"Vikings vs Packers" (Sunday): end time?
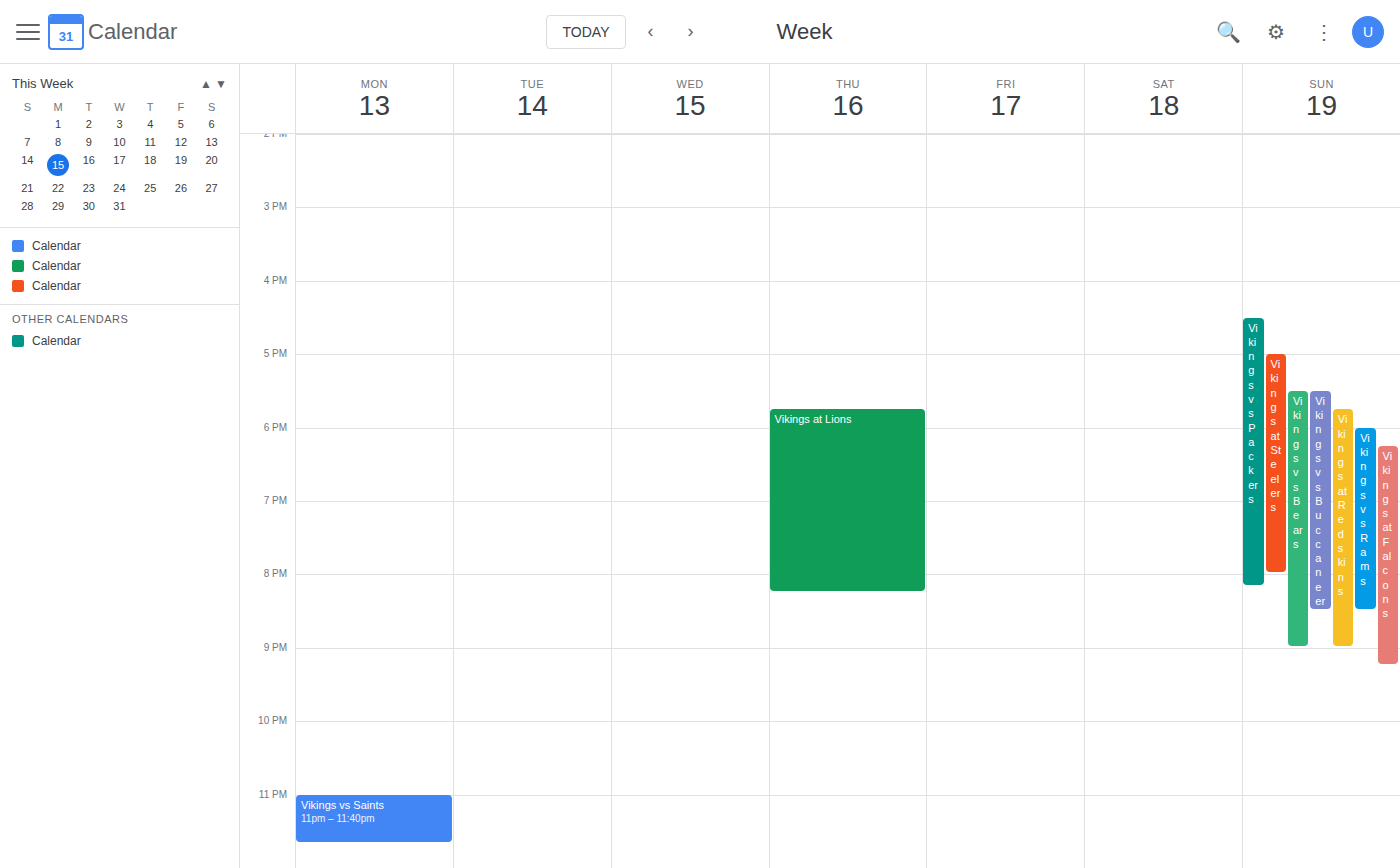
20:10